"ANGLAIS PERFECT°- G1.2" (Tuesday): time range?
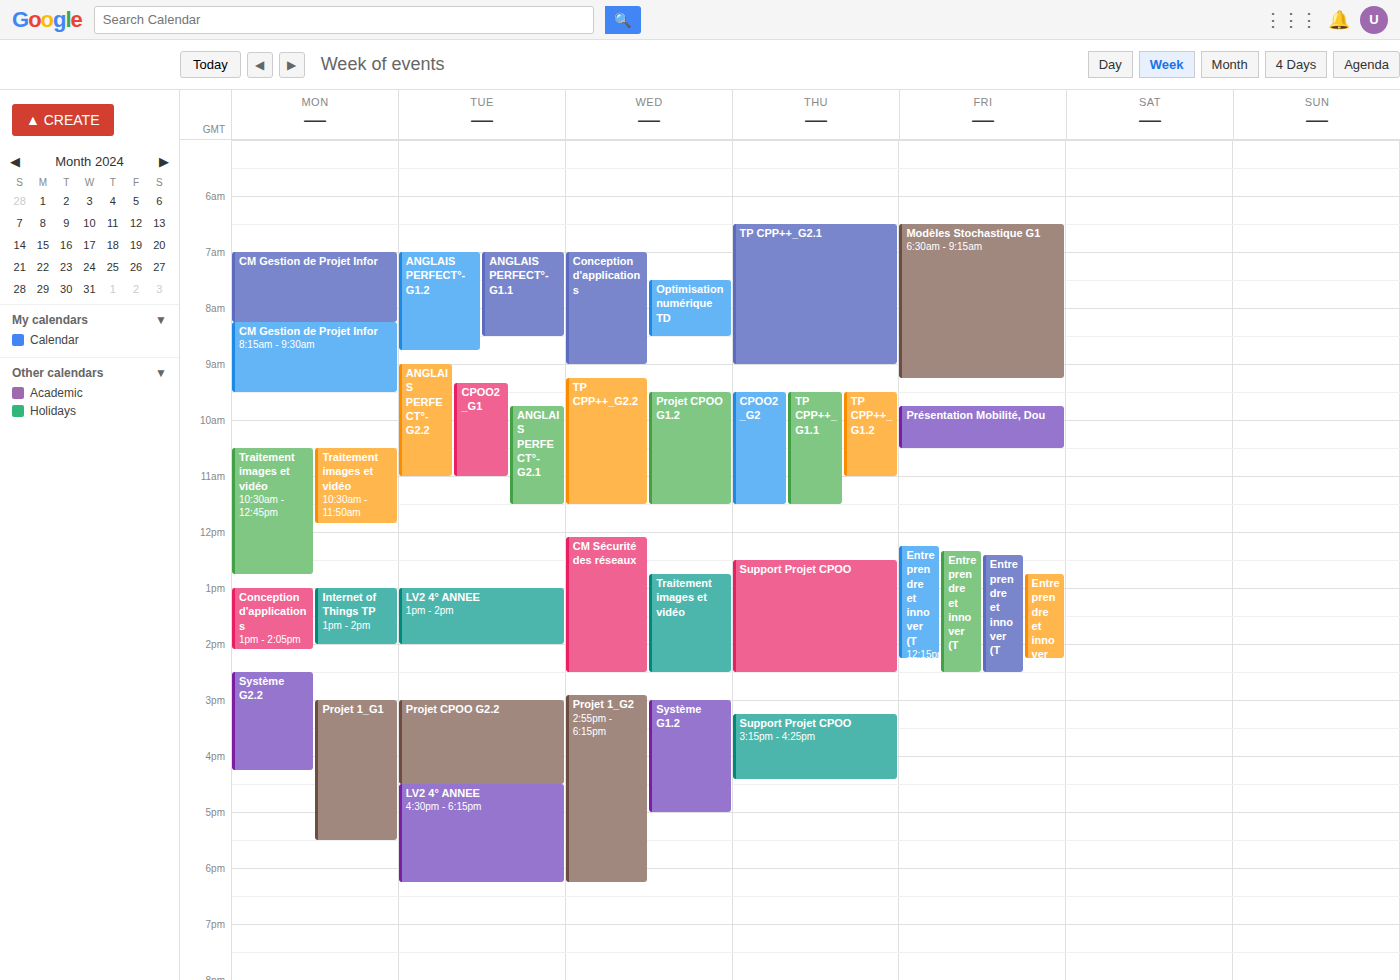
7:00 AM to 8:45 AM